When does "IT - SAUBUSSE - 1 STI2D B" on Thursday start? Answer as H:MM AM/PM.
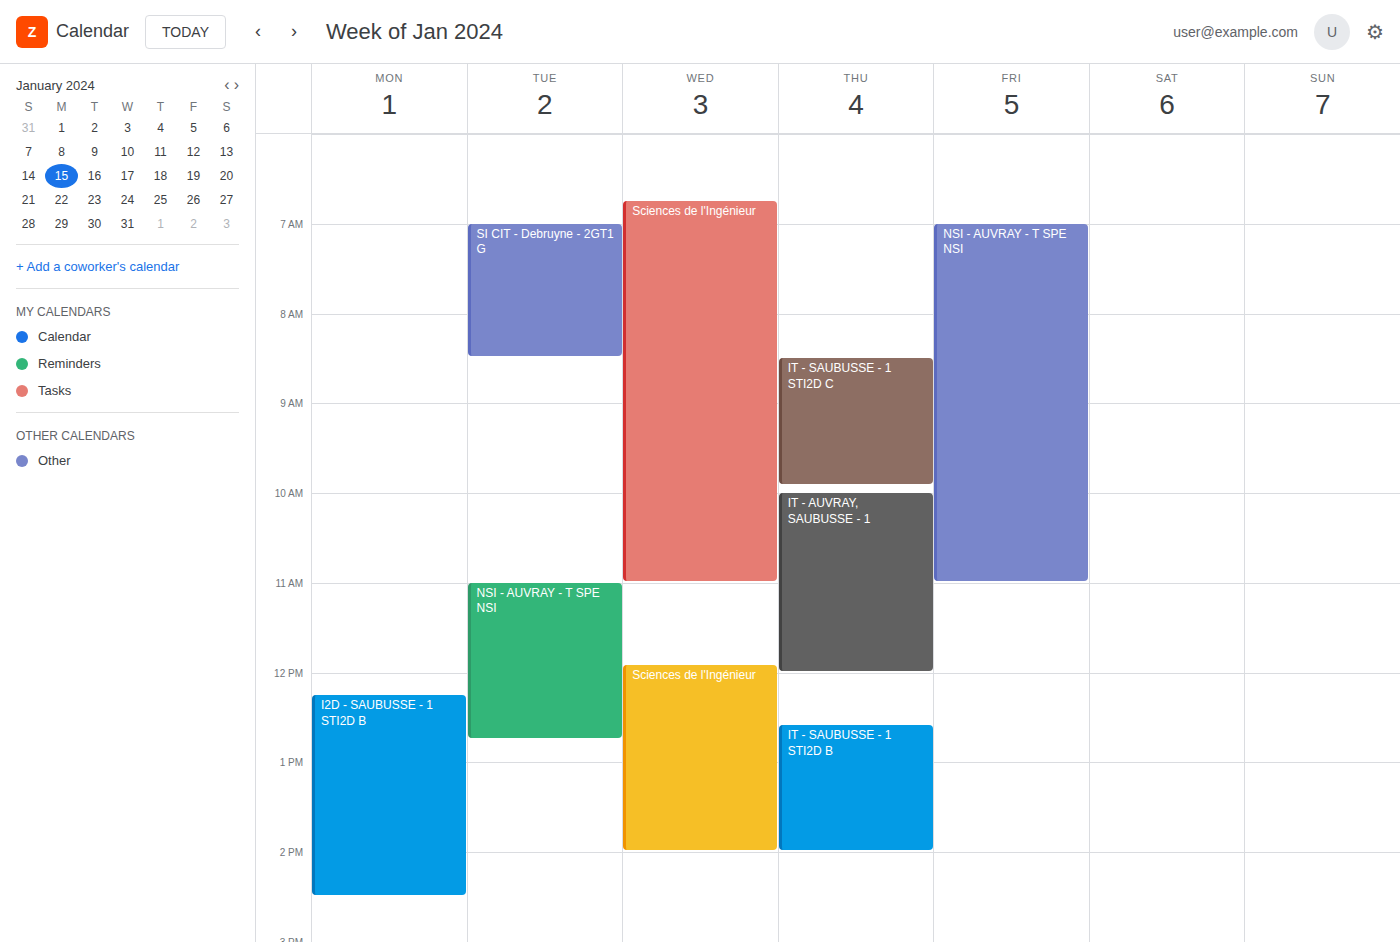
12:35 PM